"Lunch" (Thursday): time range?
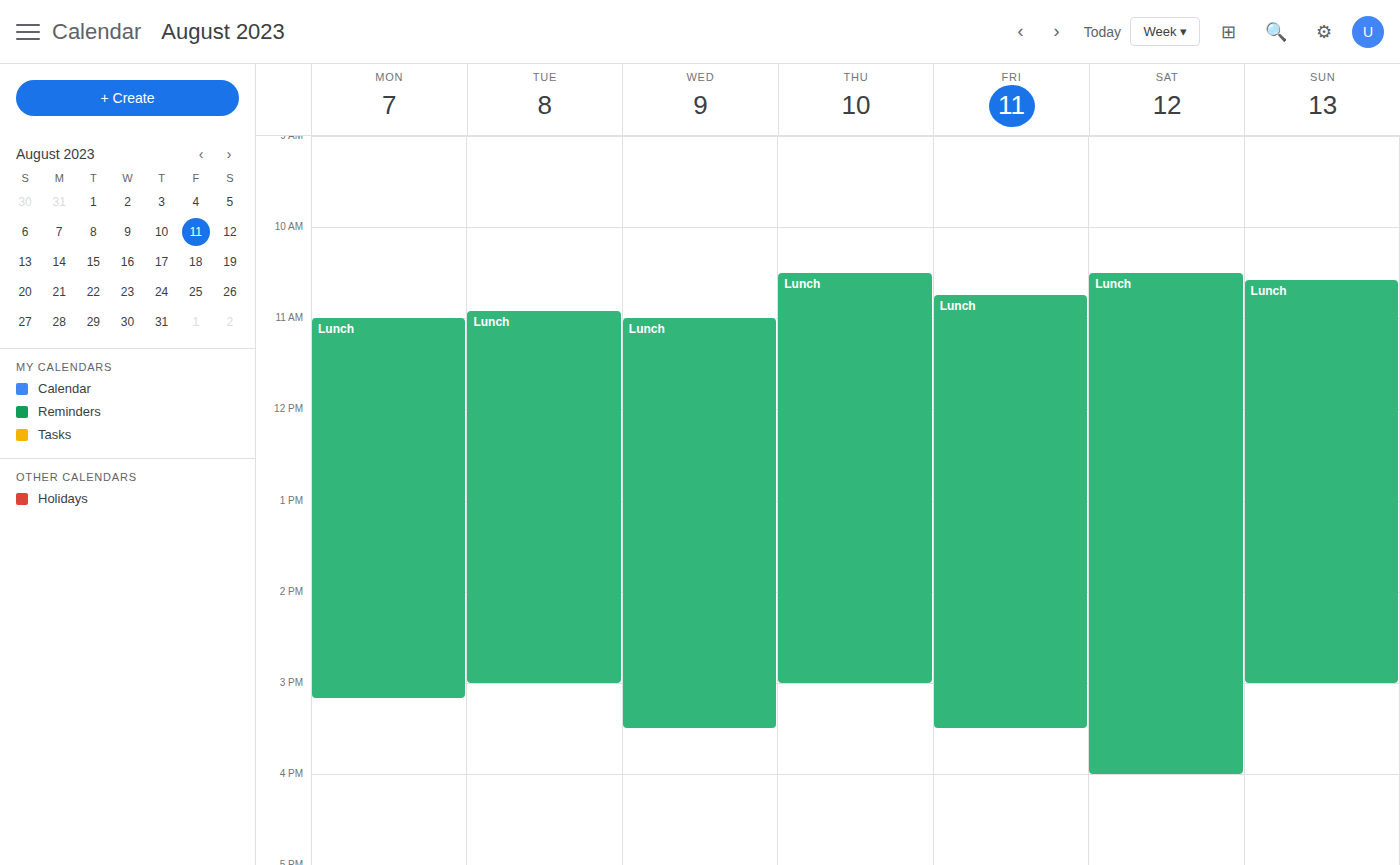
10:30 AM to 3:00 PM